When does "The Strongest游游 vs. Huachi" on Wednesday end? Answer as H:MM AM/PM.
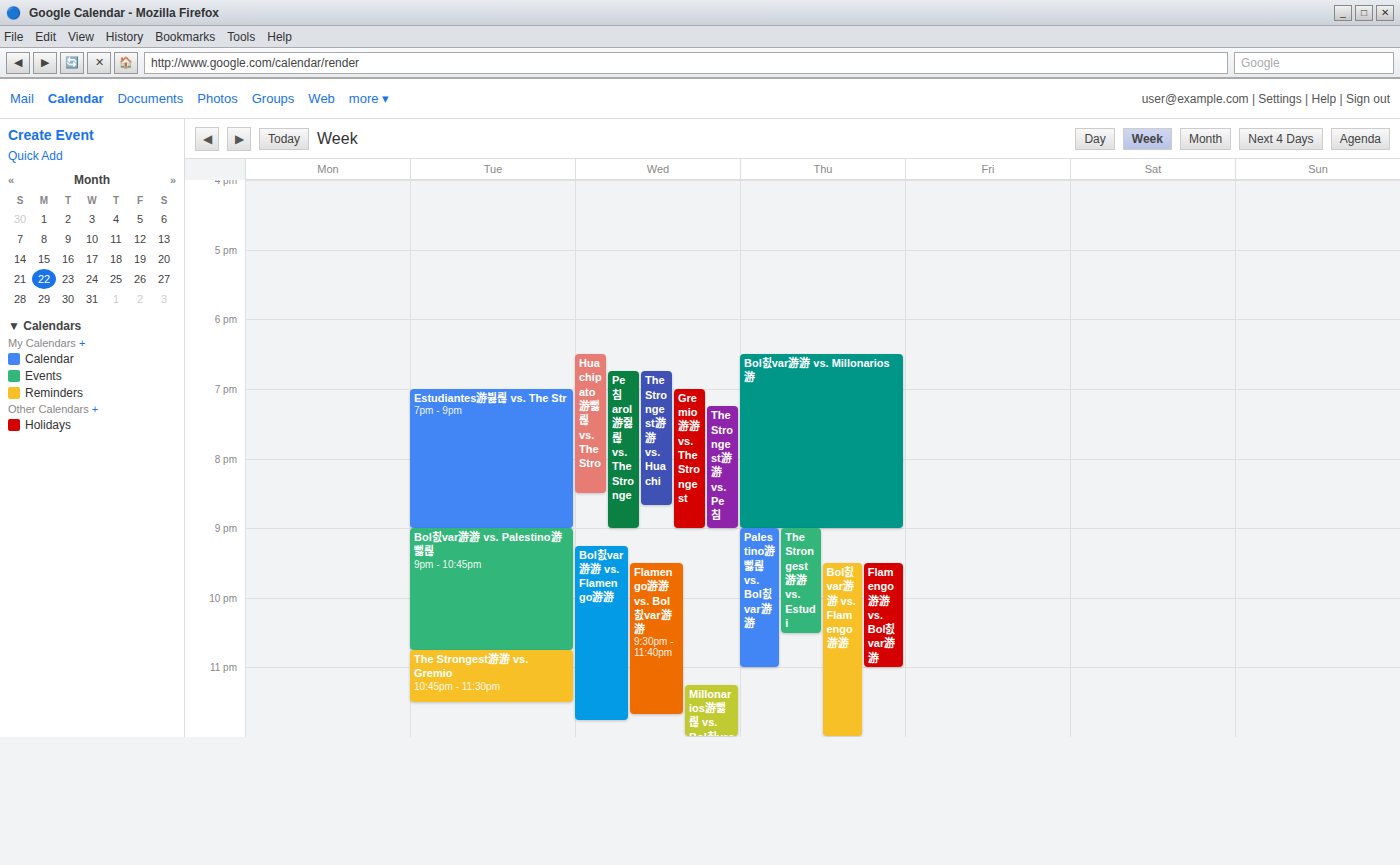
8:40 PM